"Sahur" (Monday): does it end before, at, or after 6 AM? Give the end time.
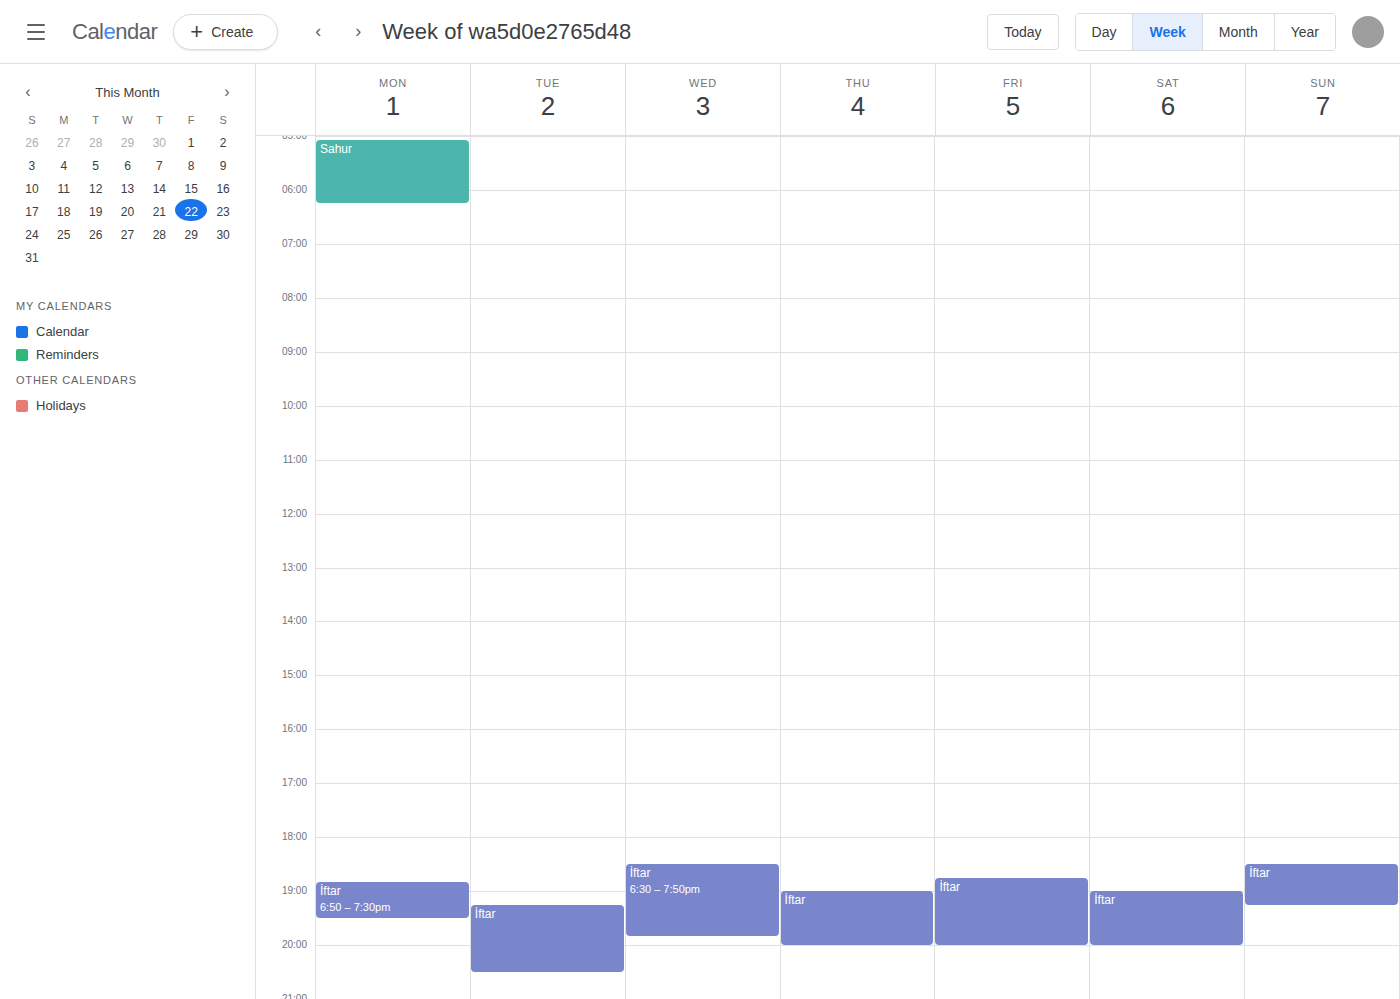
6:15 AM -- after 6 AM, 15 minutes below the 6 AM line.